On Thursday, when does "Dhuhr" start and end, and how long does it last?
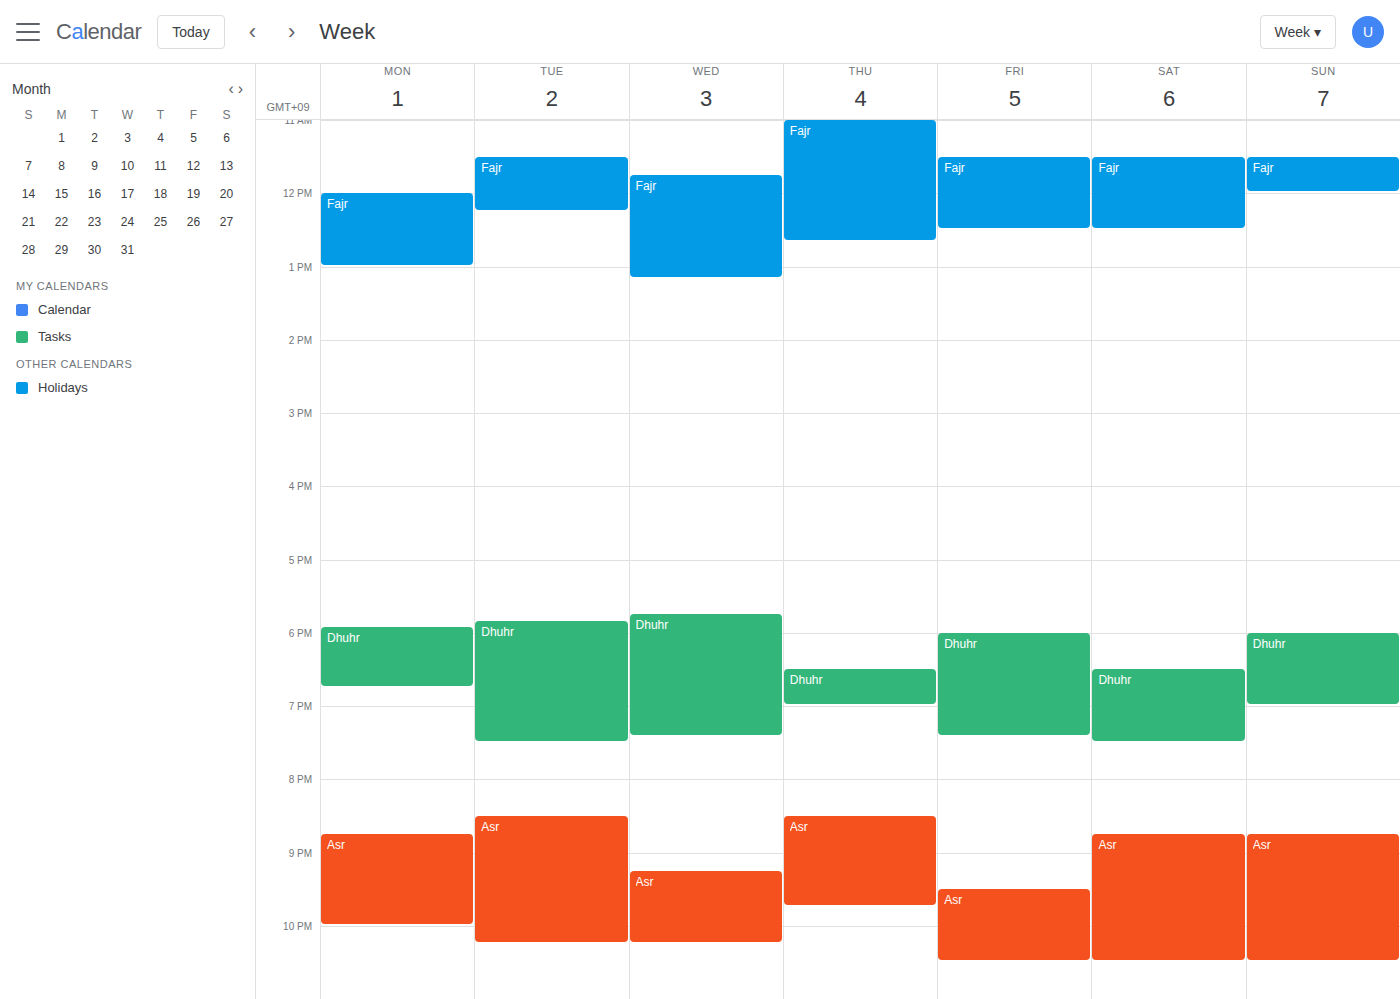
6:30 PM to 7:00 PM, 30 minutes